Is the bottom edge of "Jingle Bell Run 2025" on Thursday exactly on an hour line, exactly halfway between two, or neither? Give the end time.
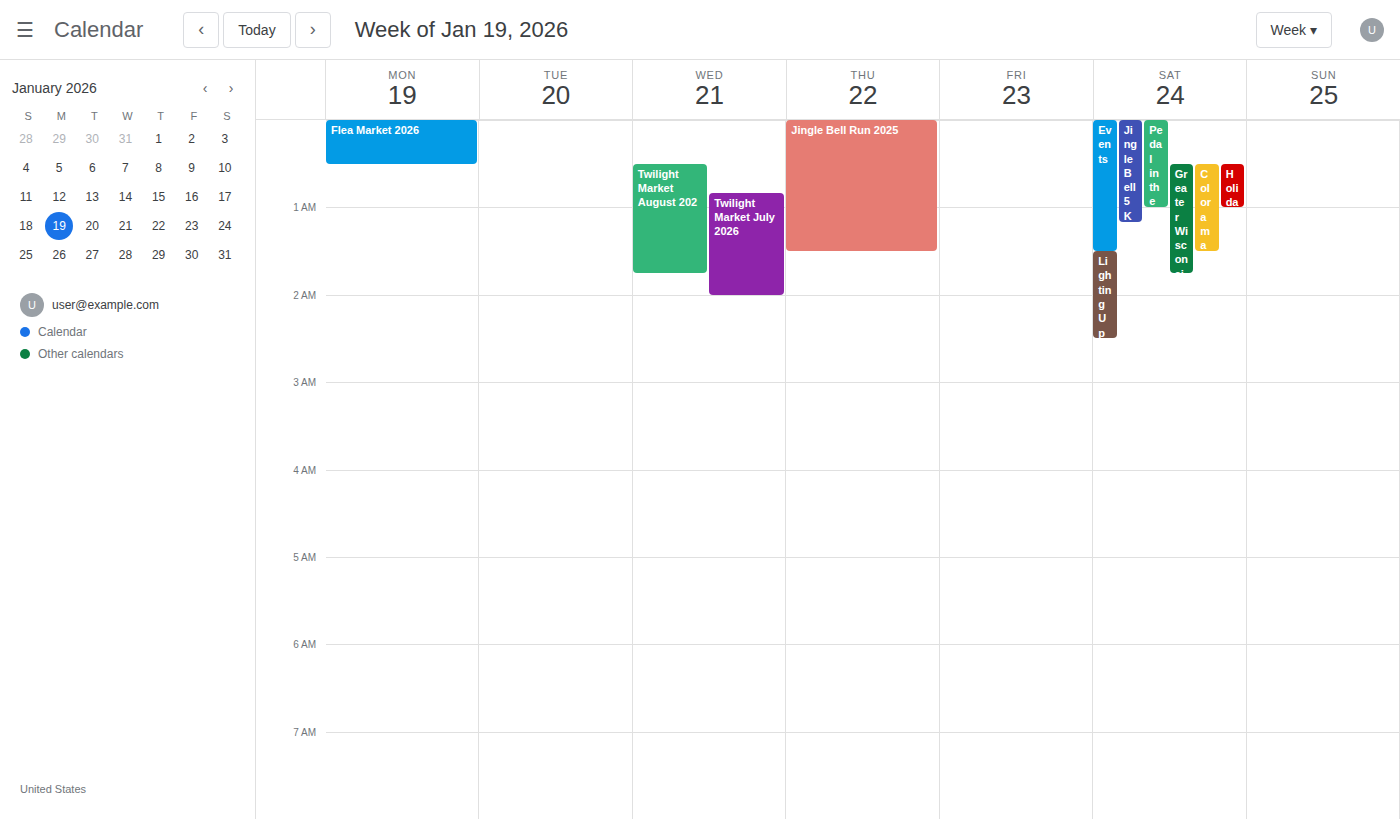
1:30 AM -- halfway between the 1 AM and 2 AM lines.